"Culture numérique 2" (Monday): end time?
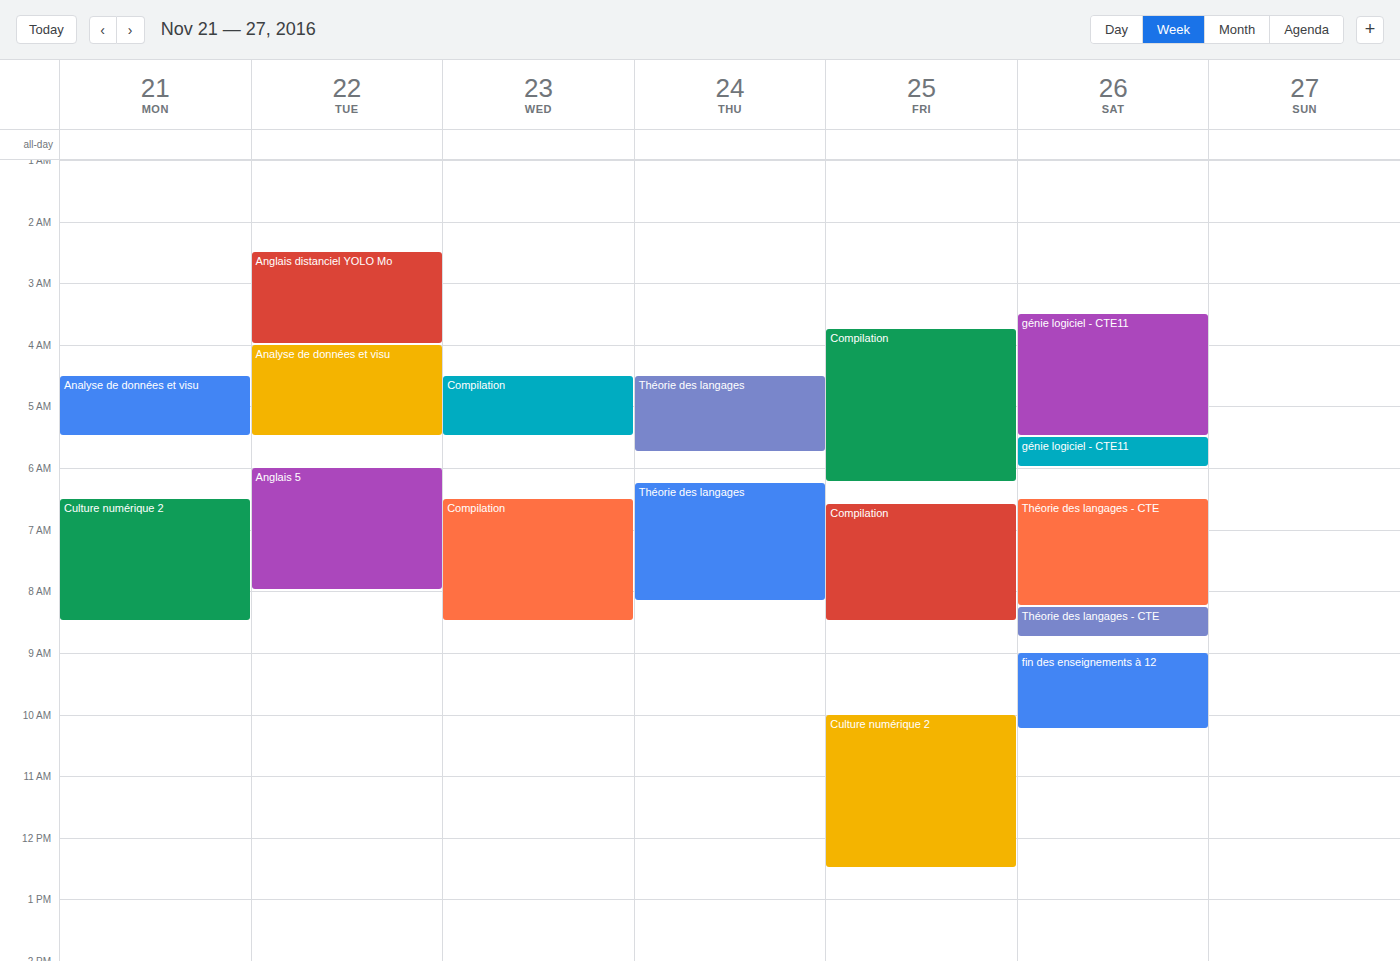
8:30 AM